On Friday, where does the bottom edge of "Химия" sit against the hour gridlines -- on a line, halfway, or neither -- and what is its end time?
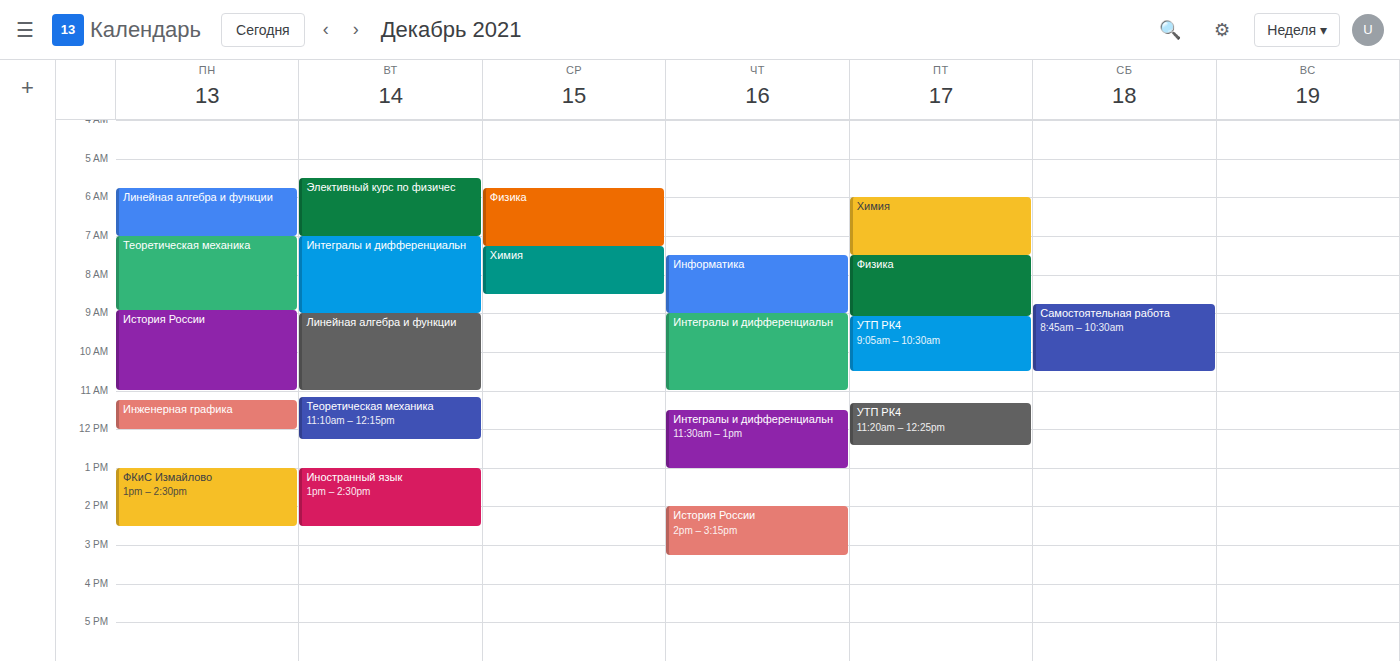
7:30 AM -- halfway between the 7 AM and 8 AM lines.